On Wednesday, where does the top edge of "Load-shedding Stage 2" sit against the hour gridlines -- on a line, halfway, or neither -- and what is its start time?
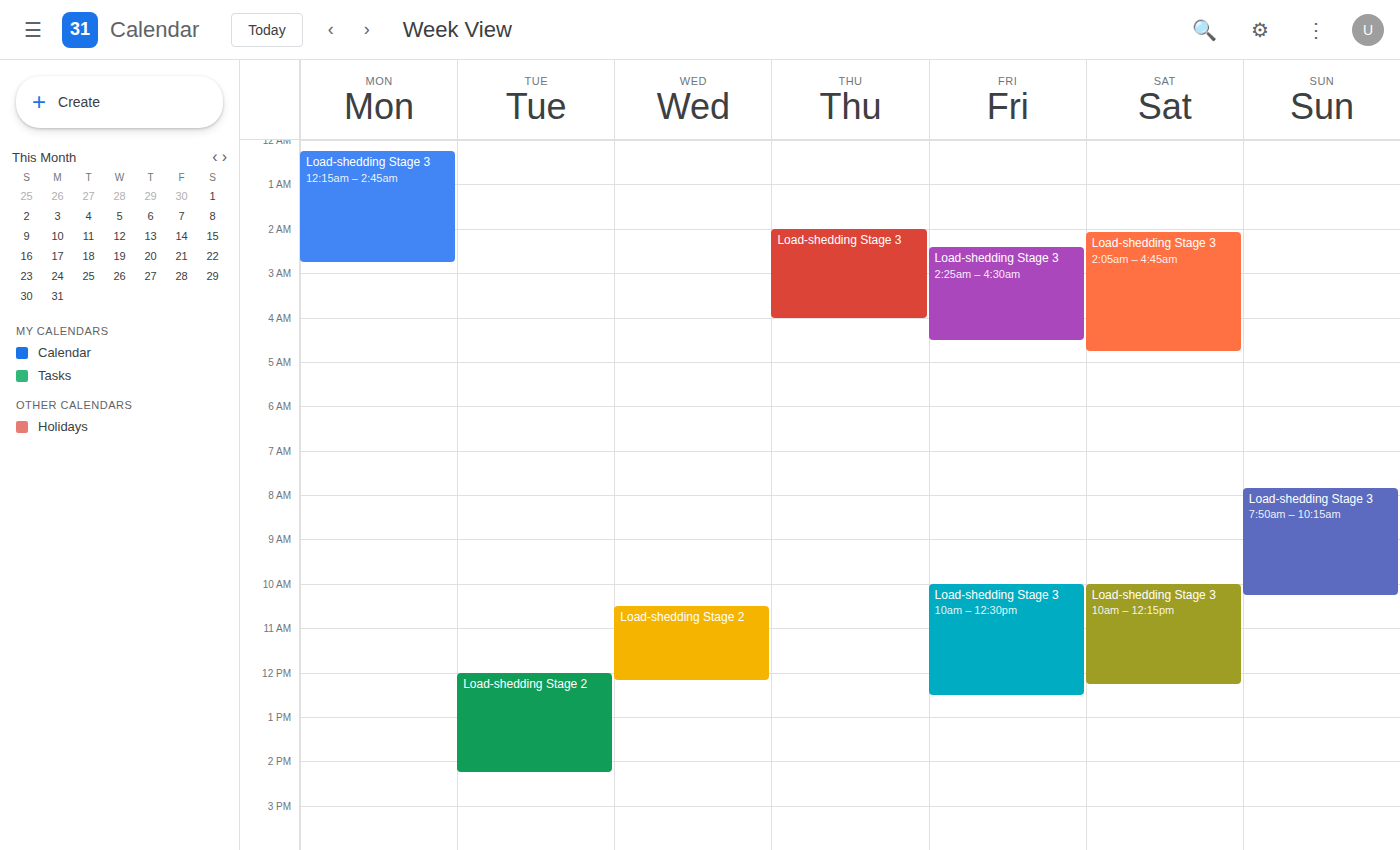
10:30 AM -- halfway between the 10 AM and 11 AM lines.